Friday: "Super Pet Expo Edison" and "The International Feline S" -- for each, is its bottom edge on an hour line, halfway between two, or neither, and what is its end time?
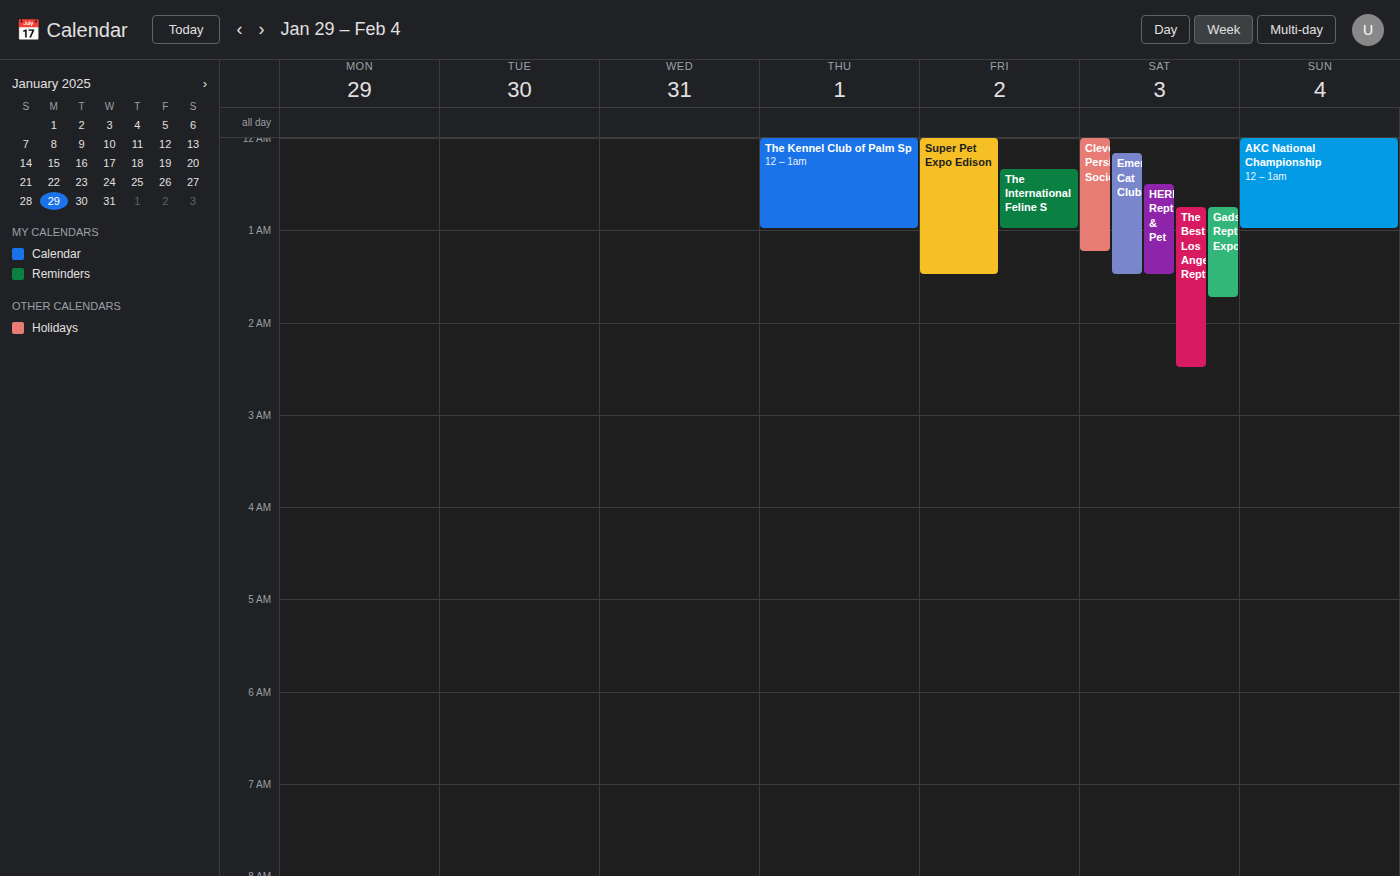
"Super Pet Expo Edison": 1:30 AM, halfway between the 1 AM and 2 AM lines. "The International Feline S": 1:00 AM, exactly on the 1 AM line.